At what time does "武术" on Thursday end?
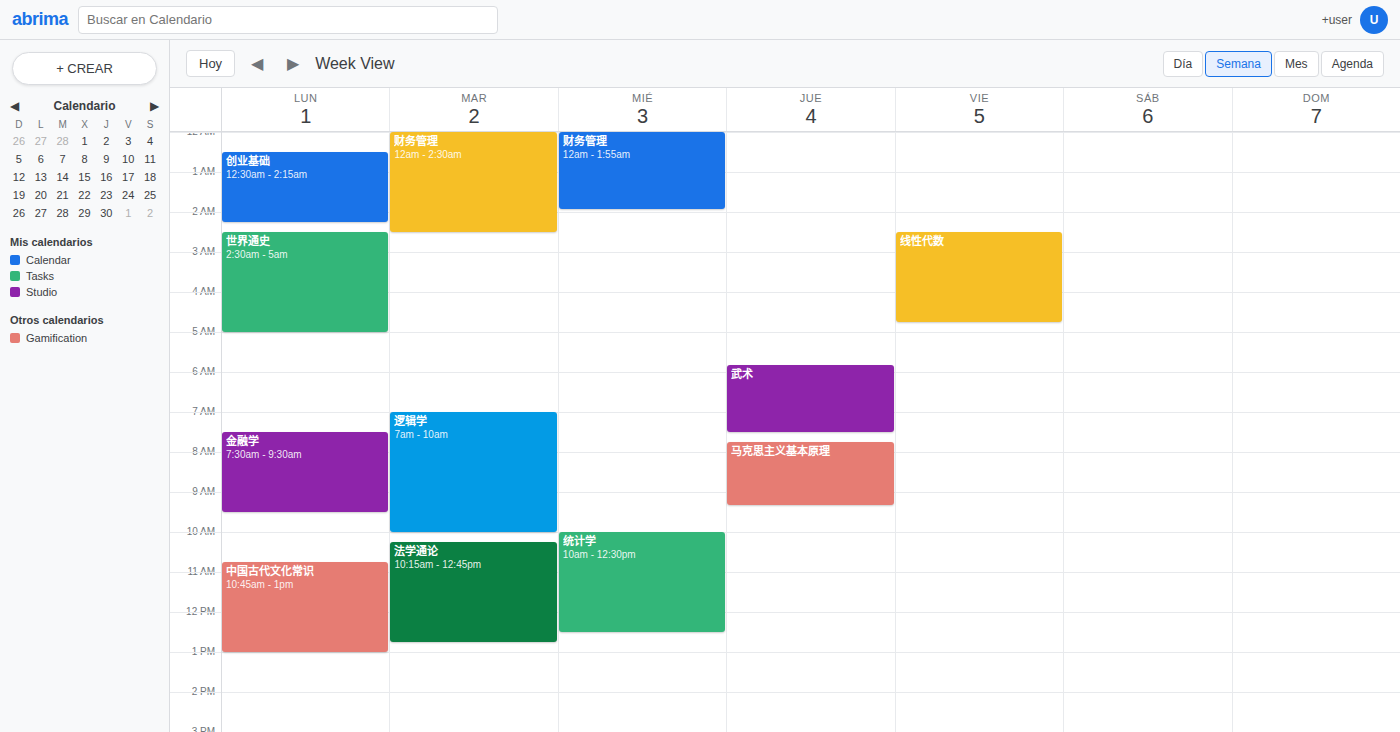
07:30